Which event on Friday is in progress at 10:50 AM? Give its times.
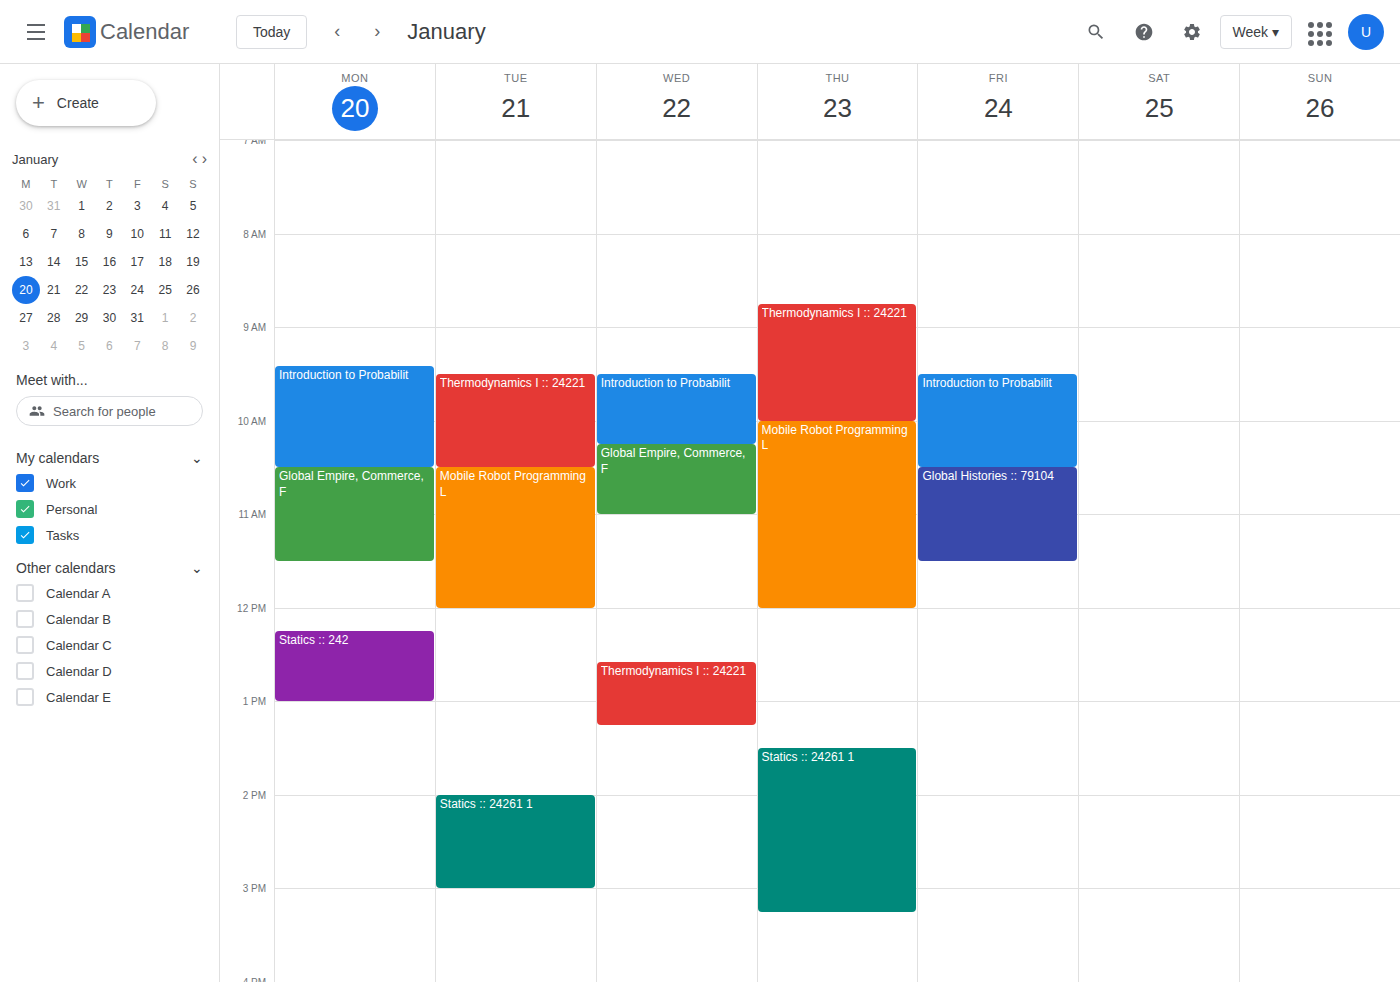
"Global Histories :: 79104", 10:30 AM to 11:30 AM